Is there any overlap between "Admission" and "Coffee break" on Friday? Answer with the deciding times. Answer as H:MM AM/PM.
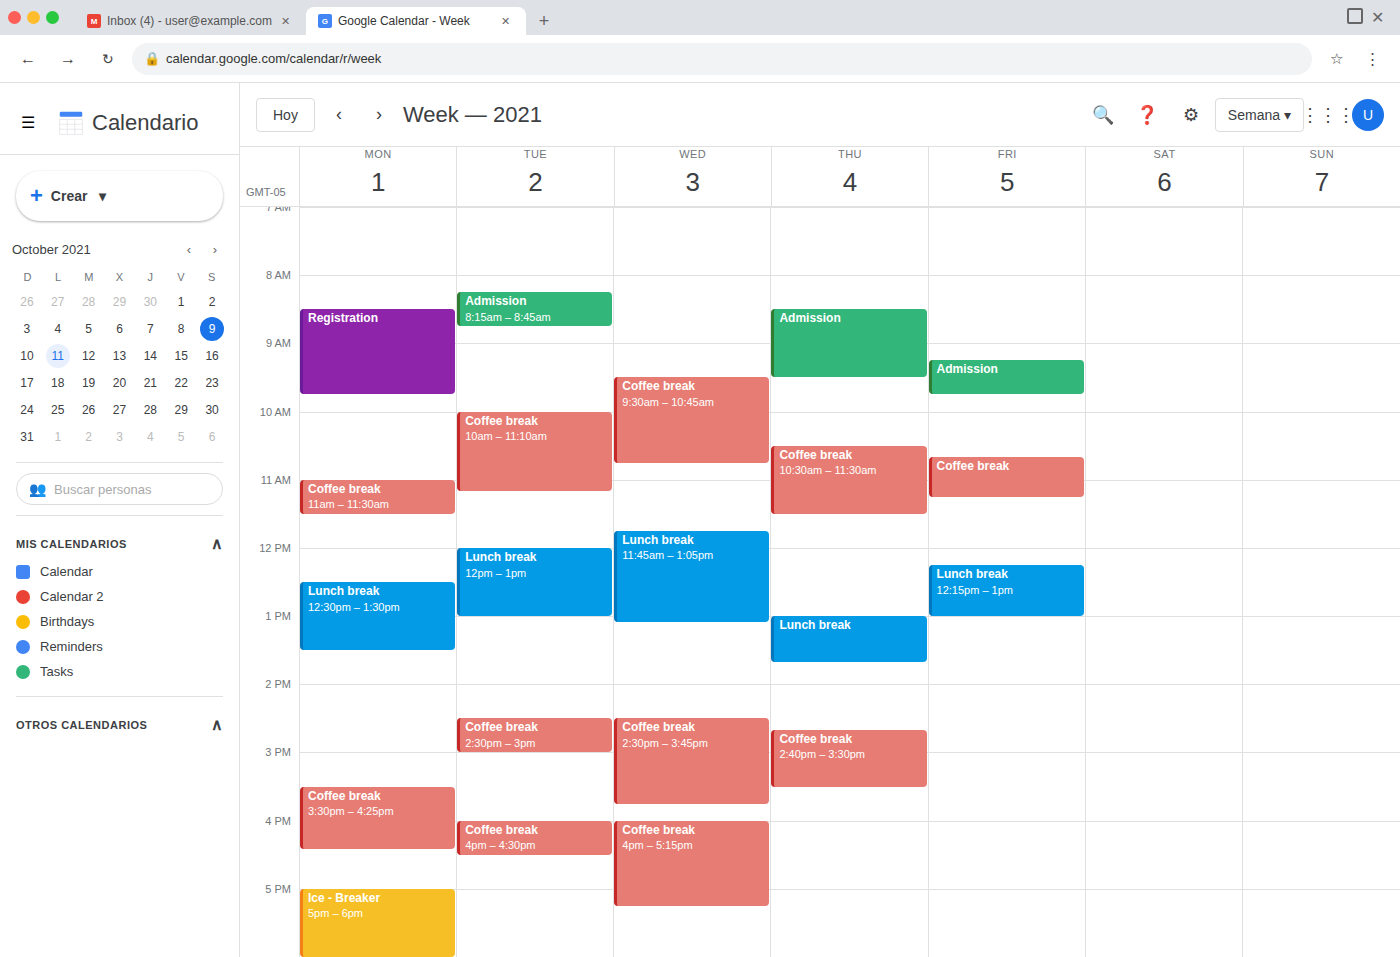
"Admission" ends at 9:45 AM and "Coffee break" starts at 10:40 AM -- no overlap.